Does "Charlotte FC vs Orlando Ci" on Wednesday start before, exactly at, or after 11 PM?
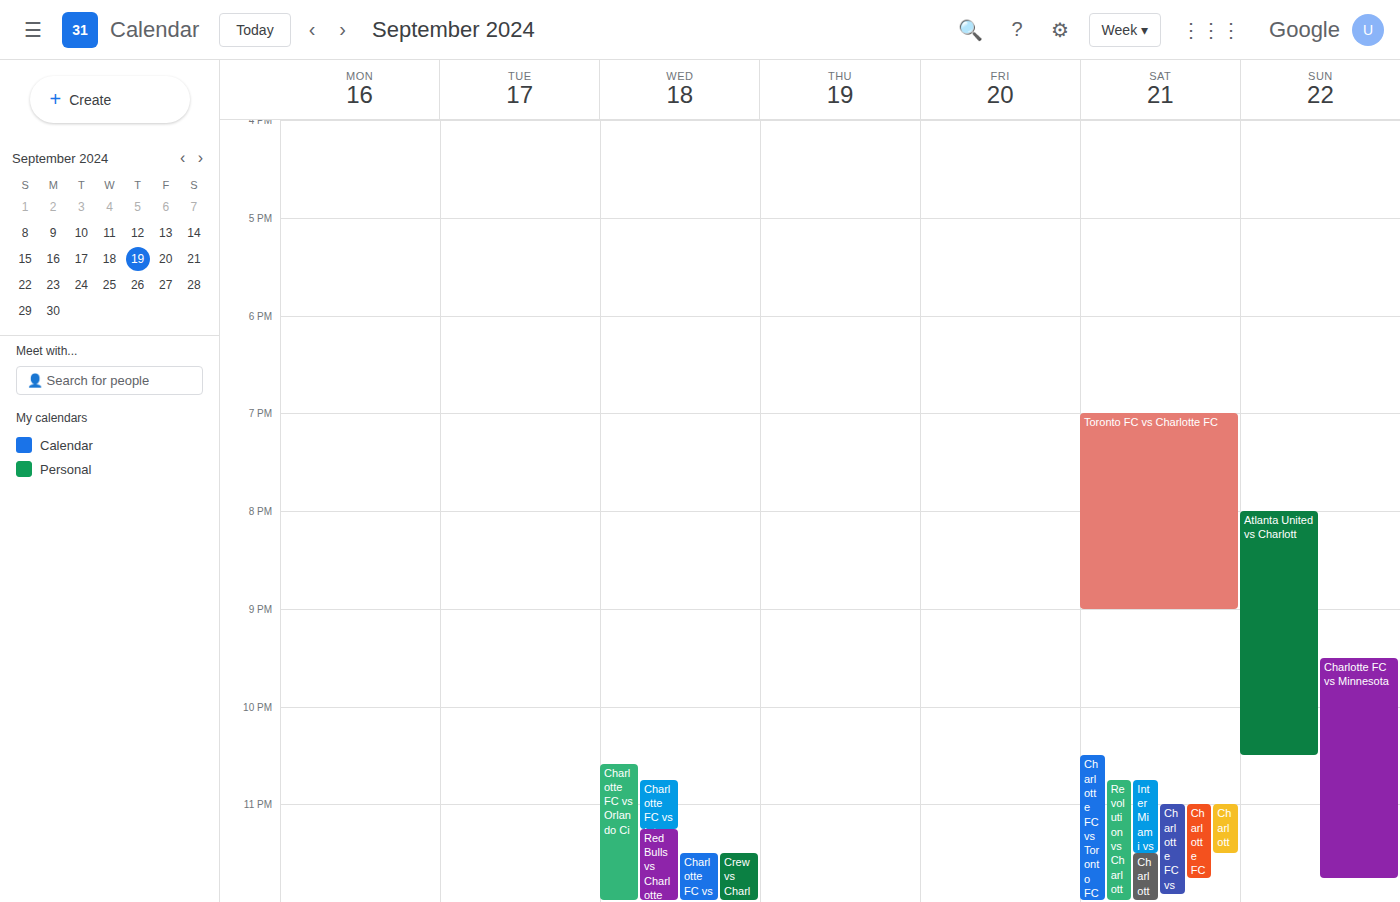
10:35 PM -- before 11 PM, 25 minutes above the 11 PM line.